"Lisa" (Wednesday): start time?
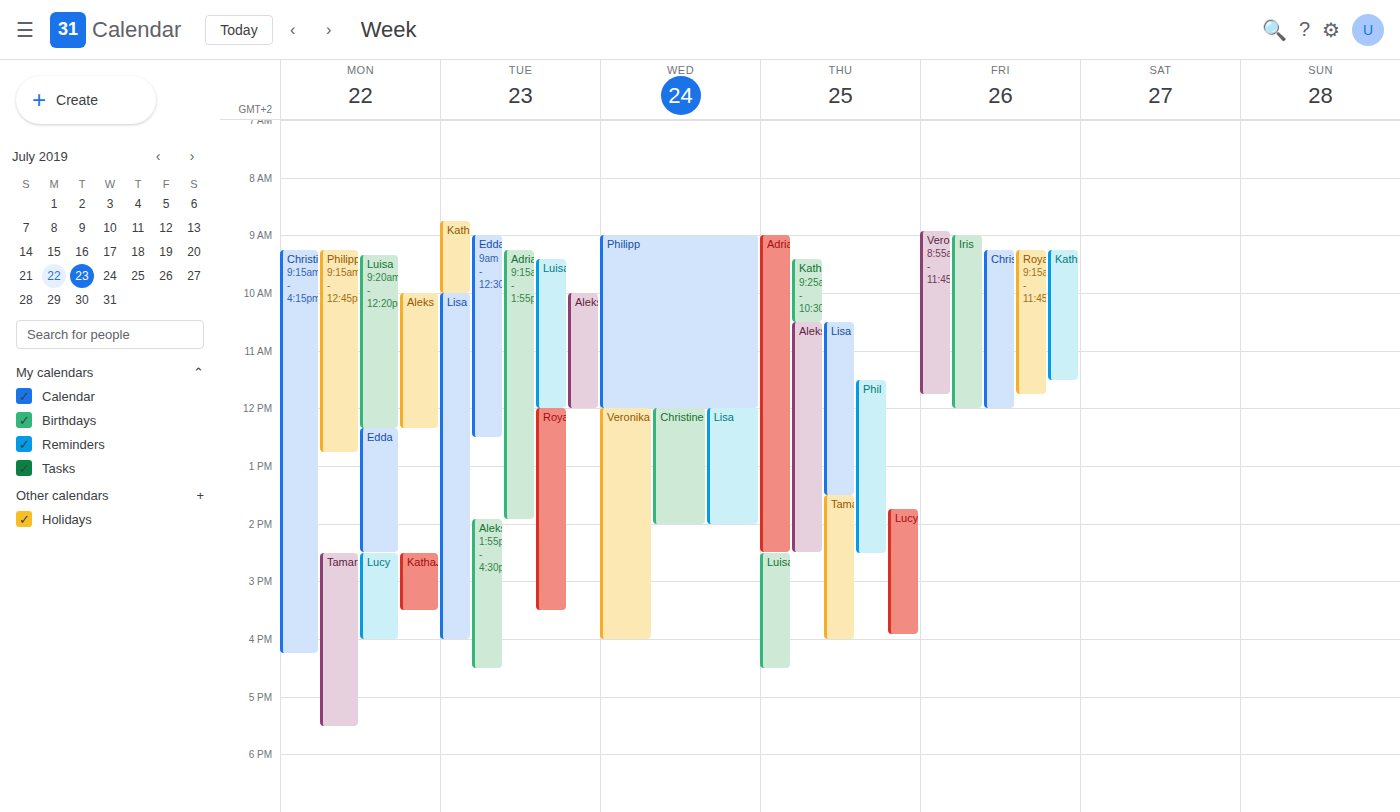
12:00 PM